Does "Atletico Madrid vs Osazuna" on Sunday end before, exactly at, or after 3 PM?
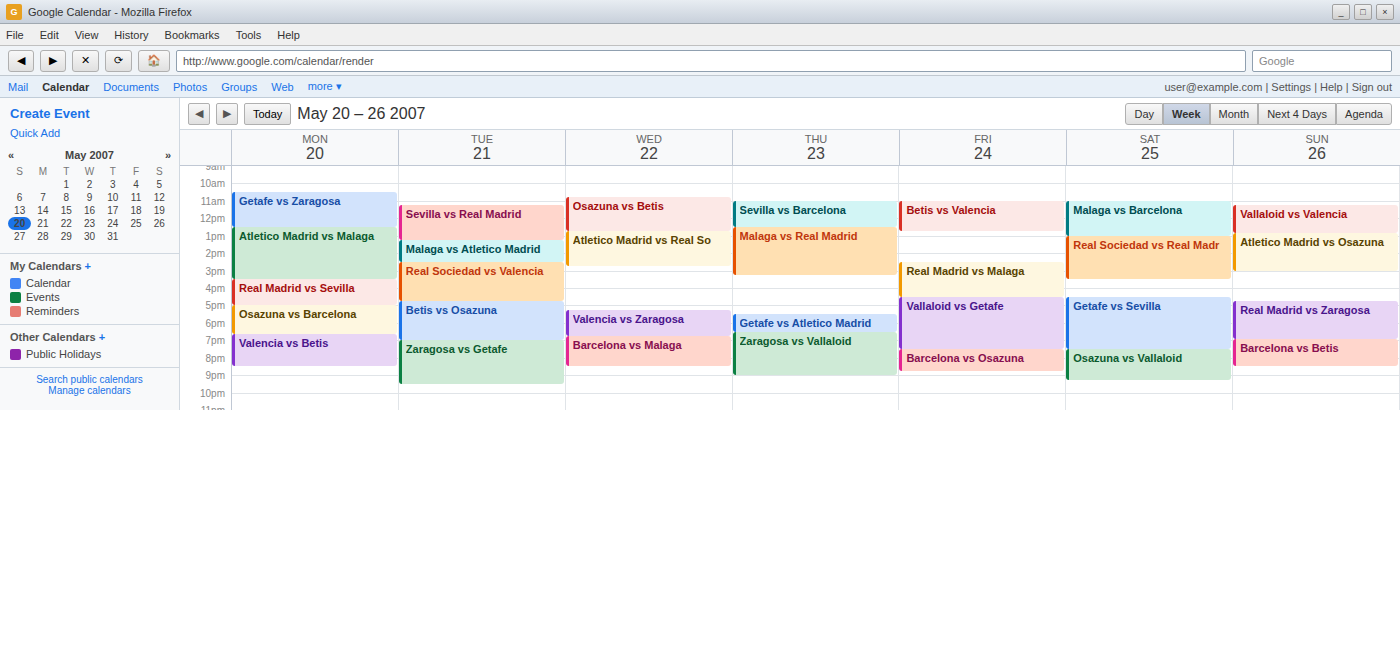
3:00 PM -- exactly at 3 PM, on the 3 PM line.